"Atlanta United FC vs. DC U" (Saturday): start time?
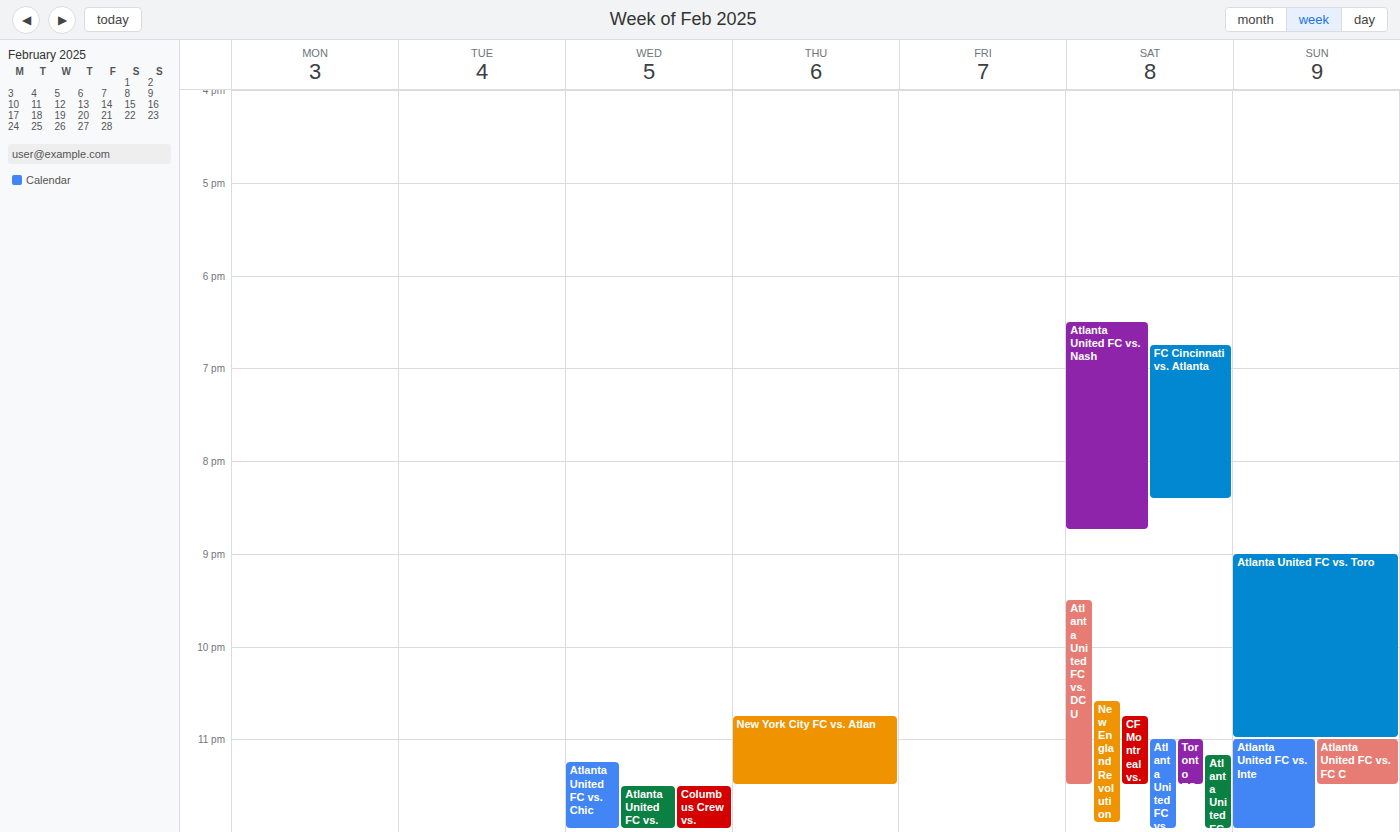
9:30 PM